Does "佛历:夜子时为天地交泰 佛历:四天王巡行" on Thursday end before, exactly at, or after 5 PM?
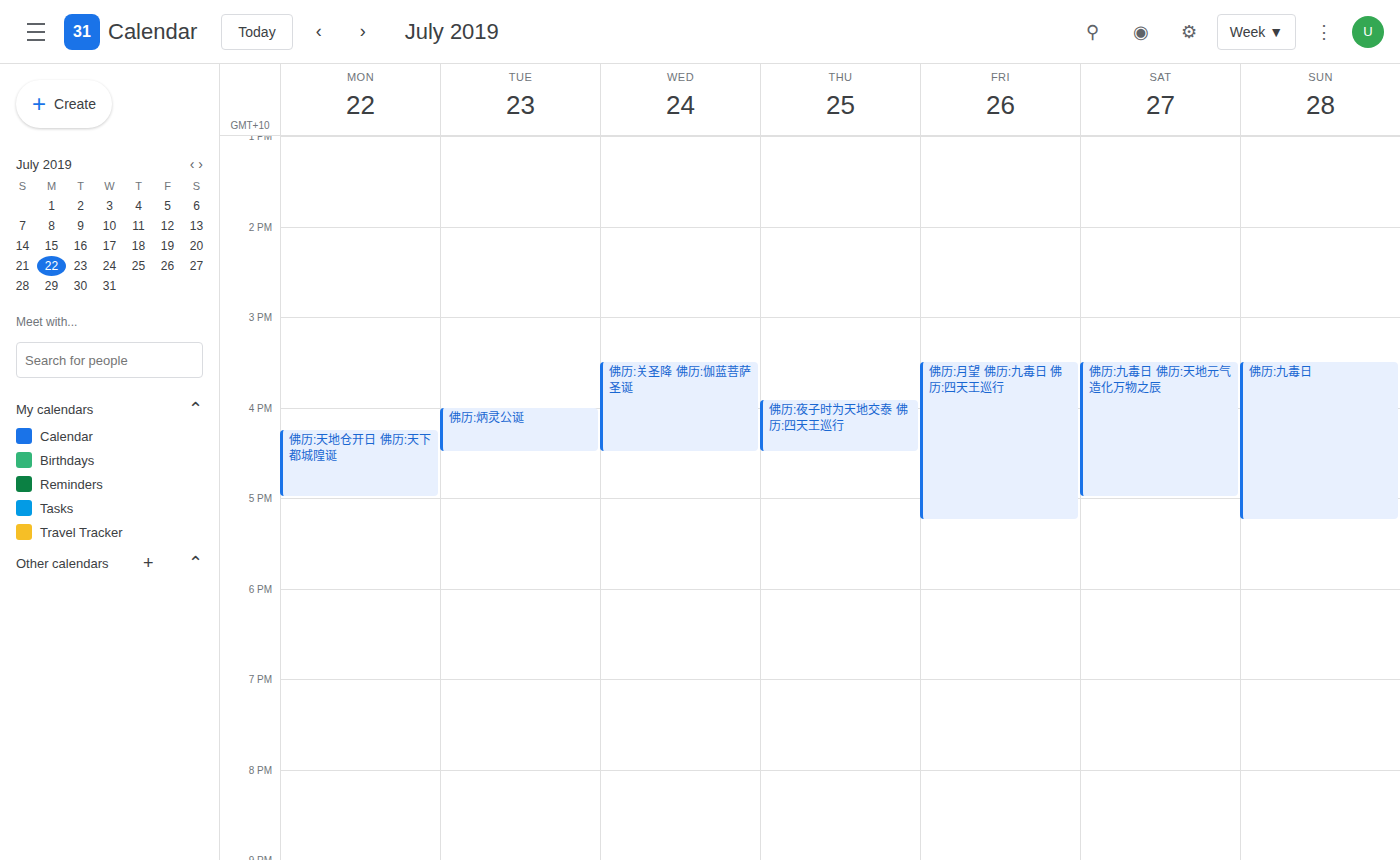
4:30 PM -- before 5 PM, 30 minutes above the 5 PM line.